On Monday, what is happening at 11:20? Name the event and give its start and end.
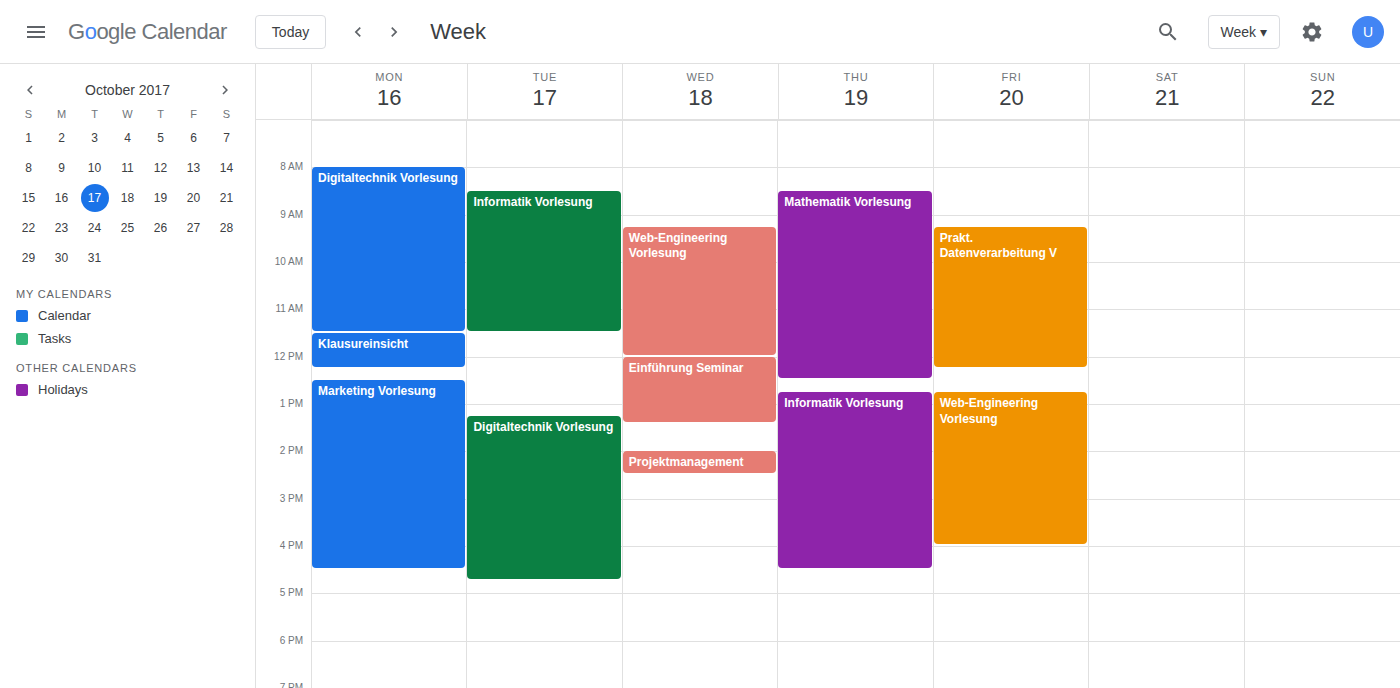
"Digitaltechnik Vorlesung", 08:00 to 11:30